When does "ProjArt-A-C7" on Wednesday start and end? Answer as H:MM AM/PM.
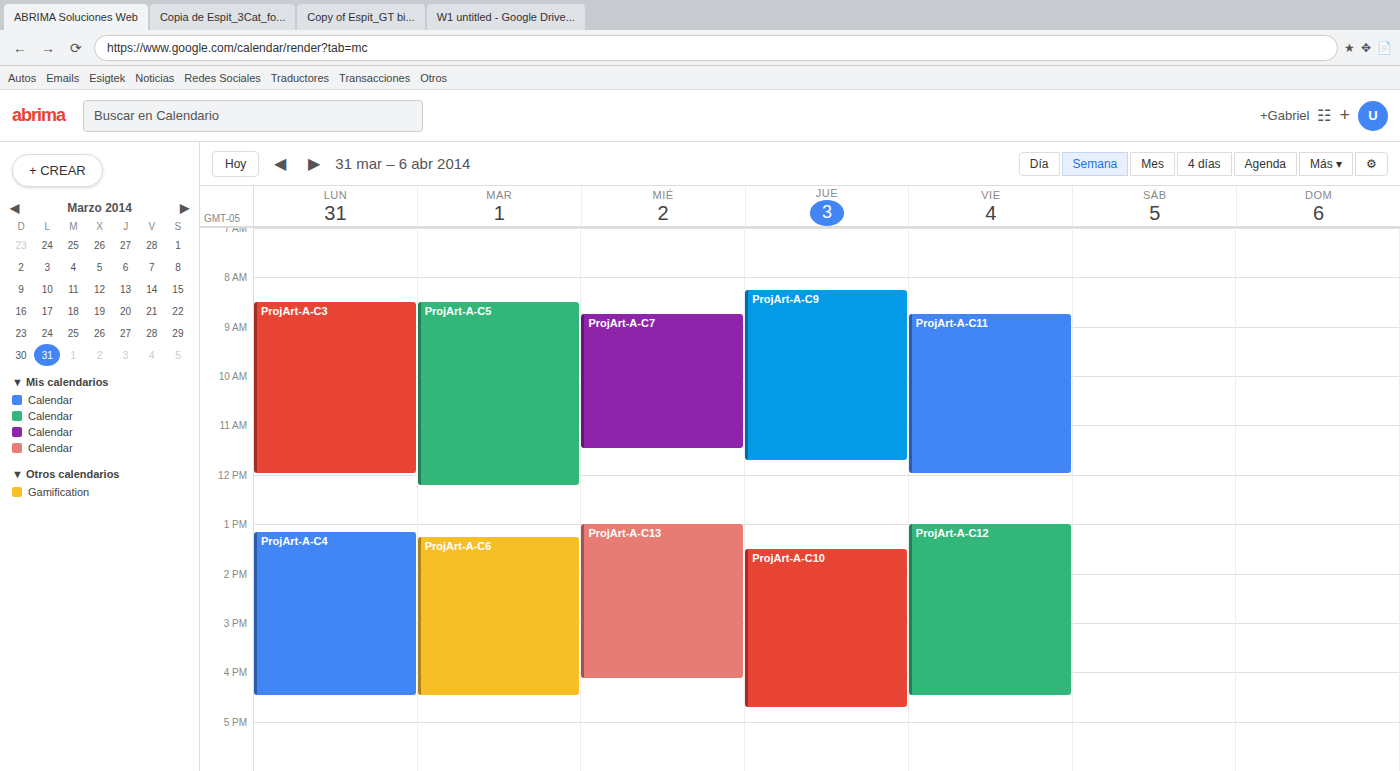
8:45 AM to 11:30 AM